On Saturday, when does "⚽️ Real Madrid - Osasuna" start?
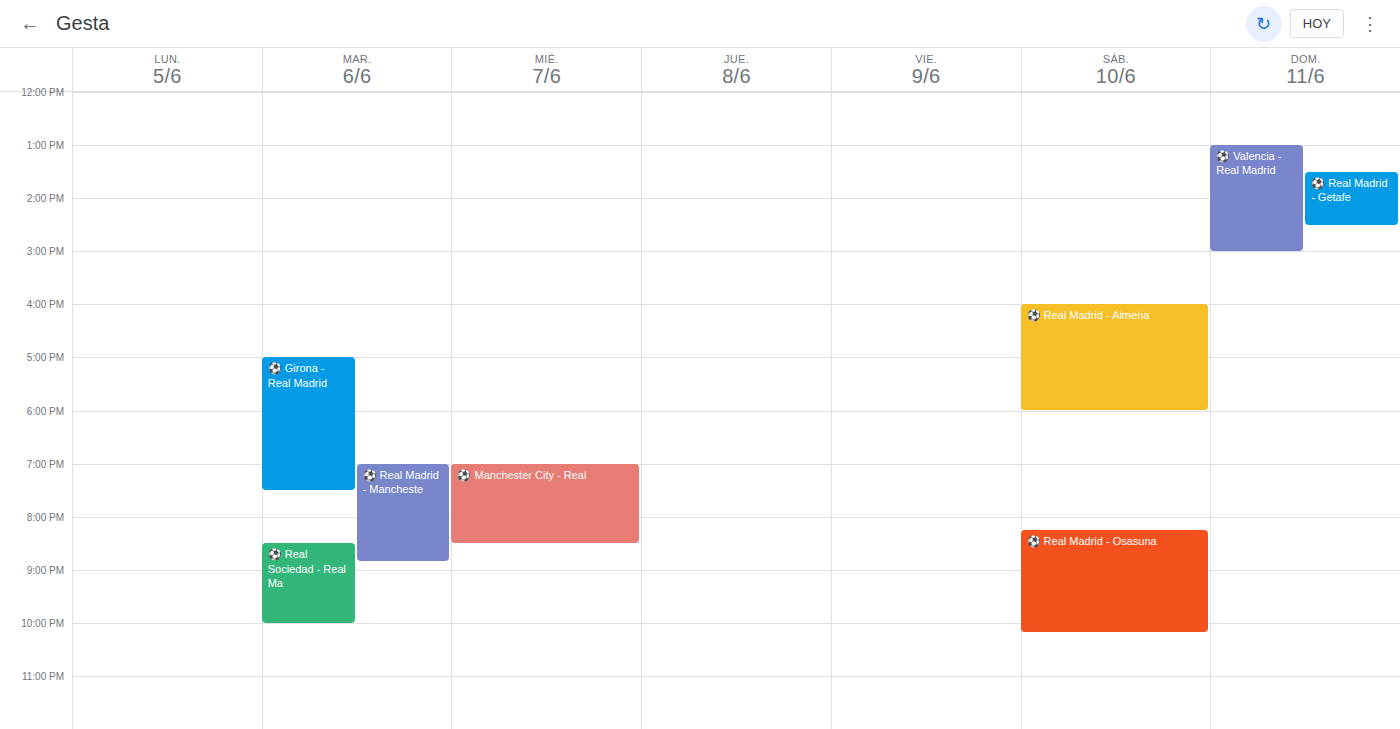
8:15 PM